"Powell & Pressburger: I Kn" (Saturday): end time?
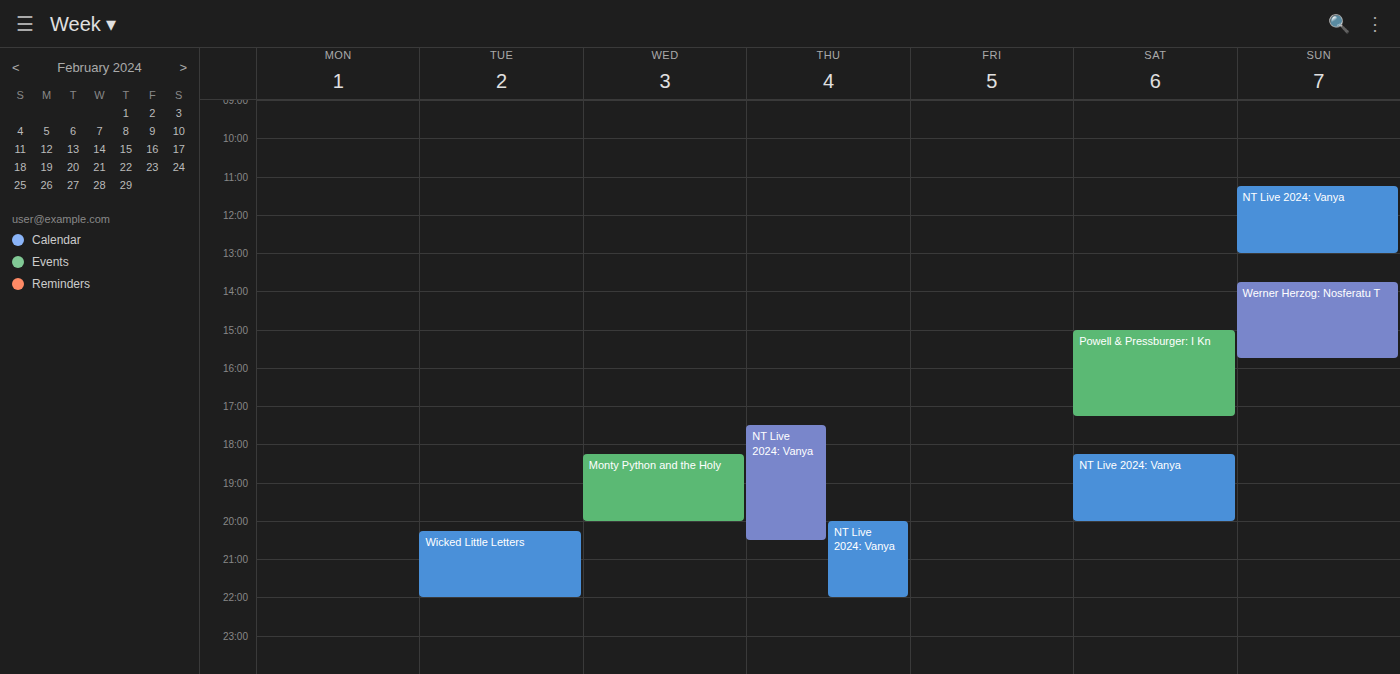
17:15